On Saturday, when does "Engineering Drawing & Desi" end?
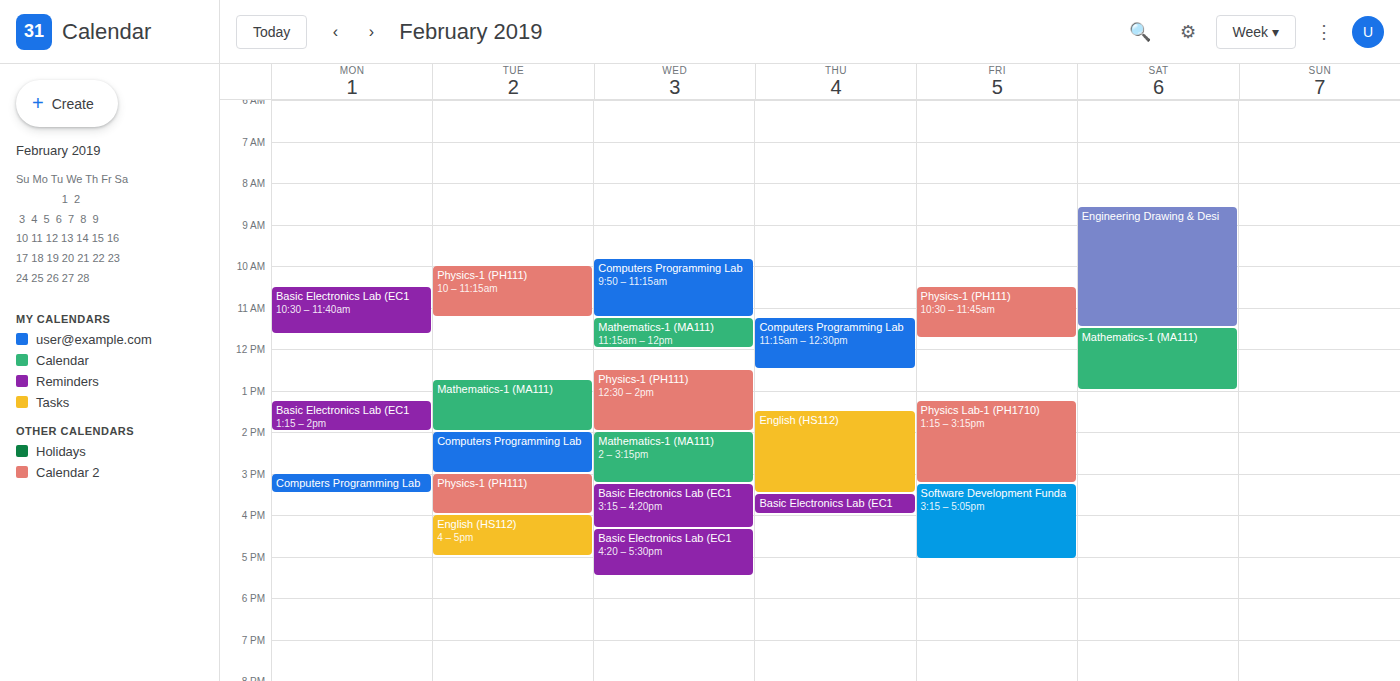
11:30 AM